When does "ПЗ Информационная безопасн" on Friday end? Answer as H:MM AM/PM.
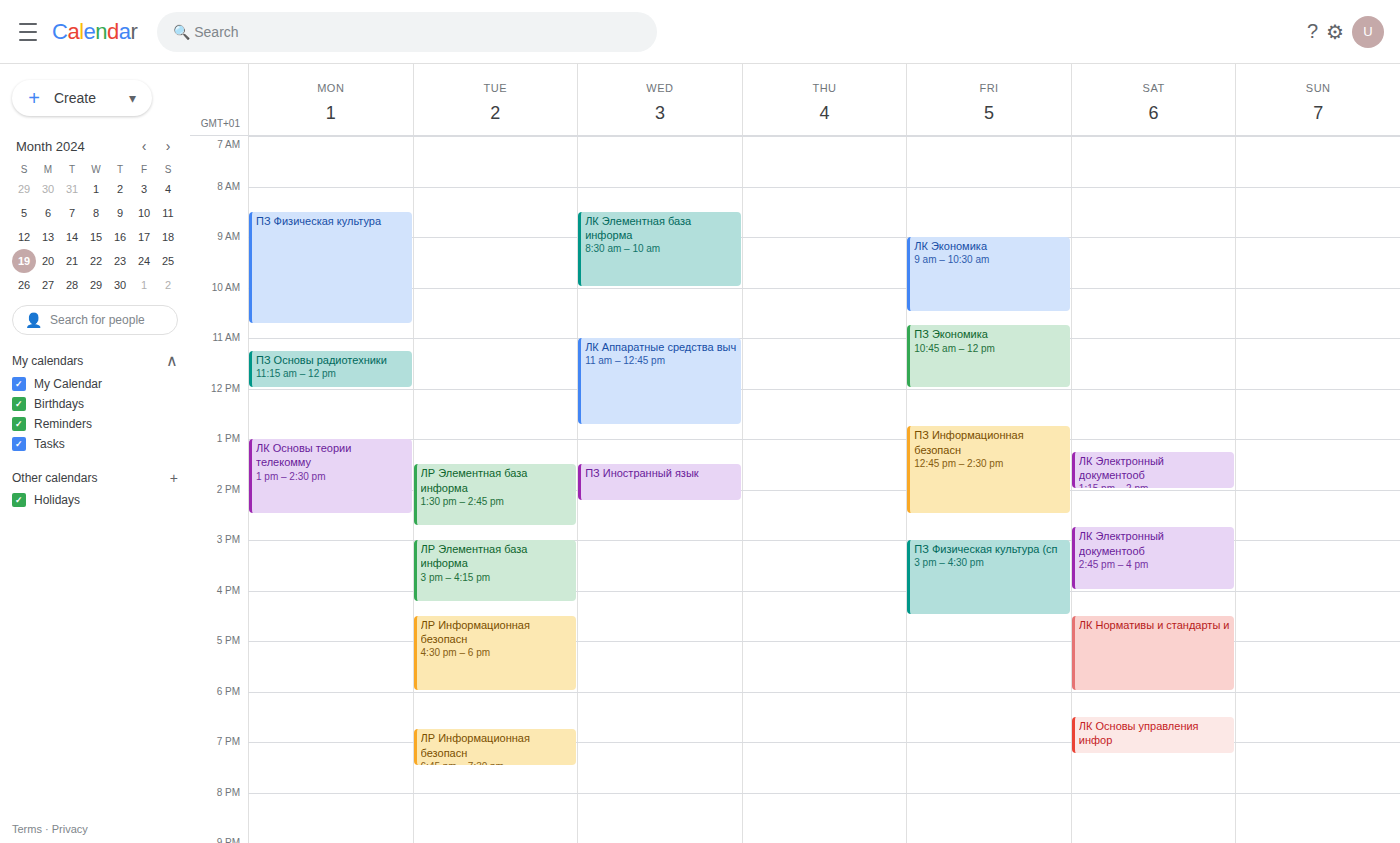
2:30 PM